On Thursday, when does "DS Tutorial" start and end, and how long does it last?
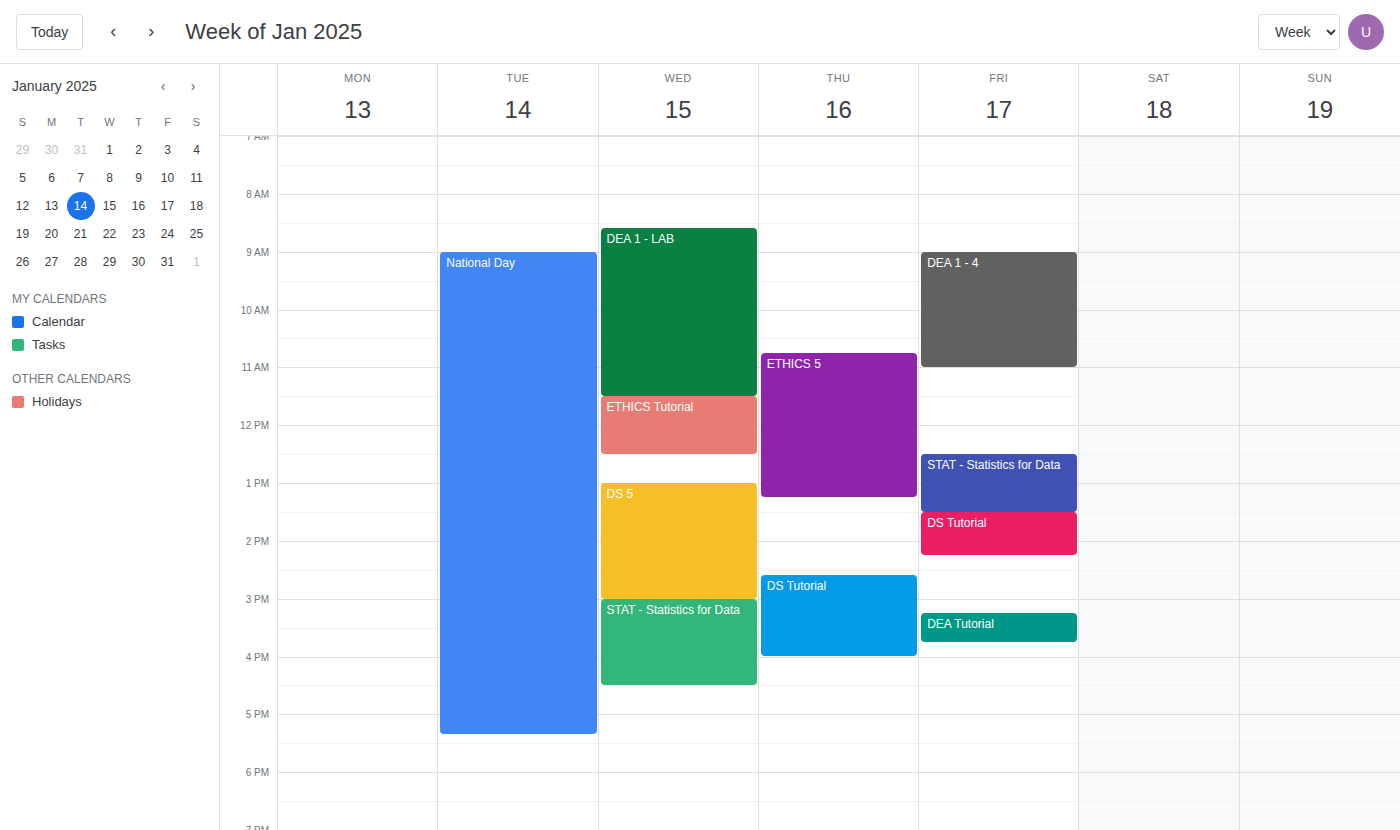
2:35 PM to 4:00 PM, 1 hour 25 minutes